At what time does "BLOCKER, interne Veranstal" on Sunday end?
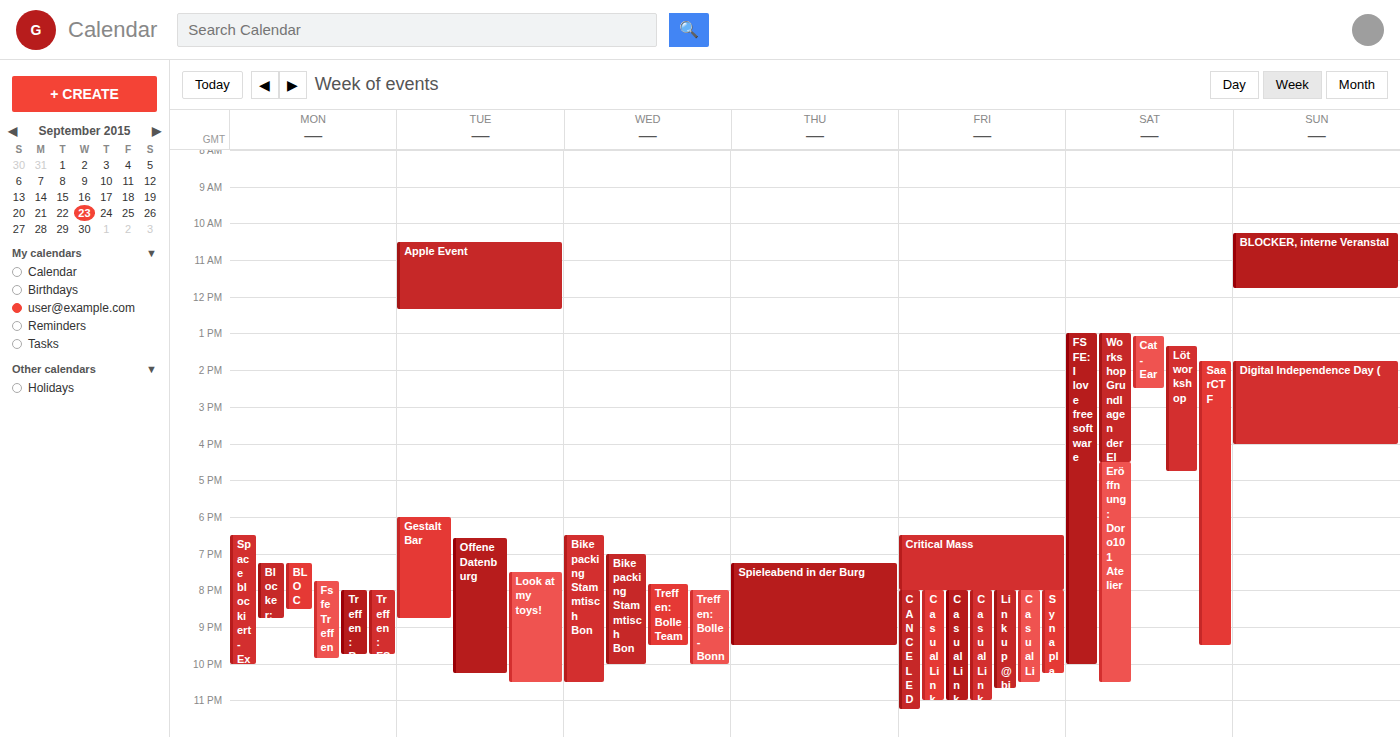
11:45 AM